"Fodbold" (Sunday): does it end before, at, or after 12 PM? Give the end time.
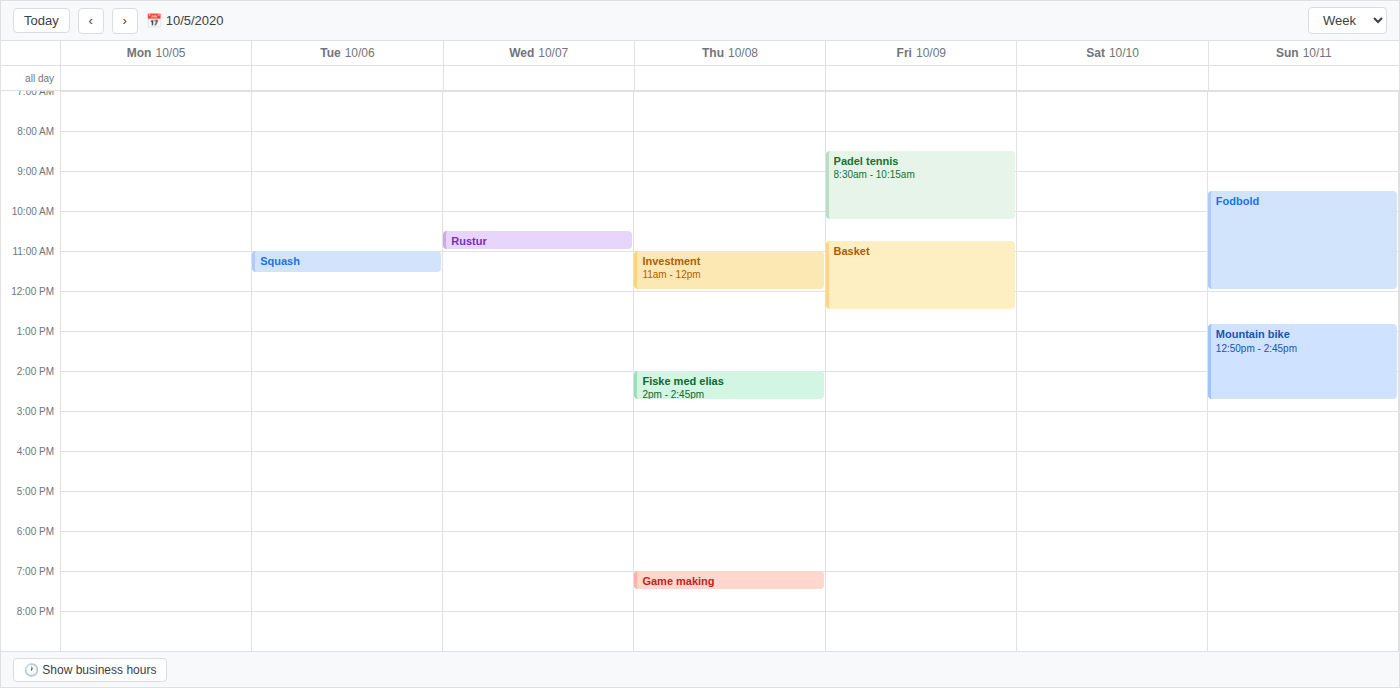
12:00 PM -- exactly at 12 PM, on the 12 PM line.